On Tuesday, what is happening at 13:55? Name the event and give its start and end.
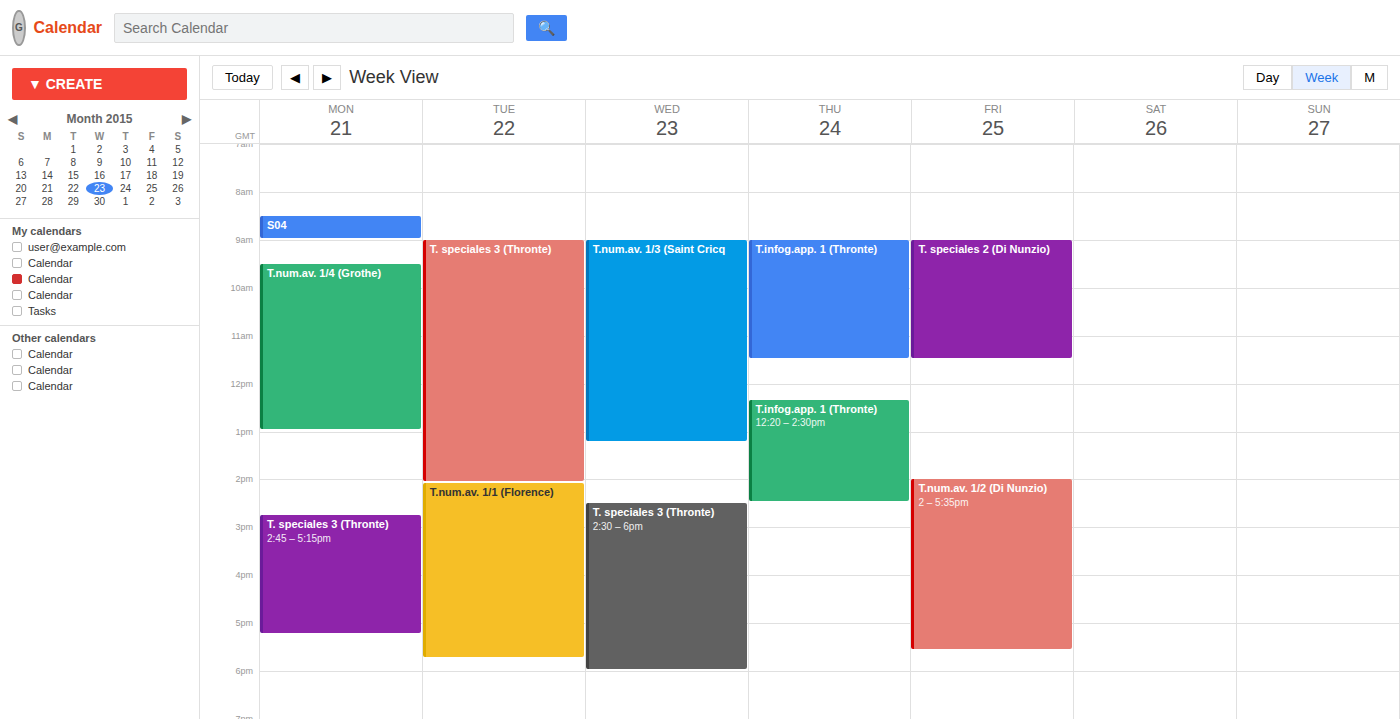
"T. speciales 3 (Thronte)", 09:00 to 14:05